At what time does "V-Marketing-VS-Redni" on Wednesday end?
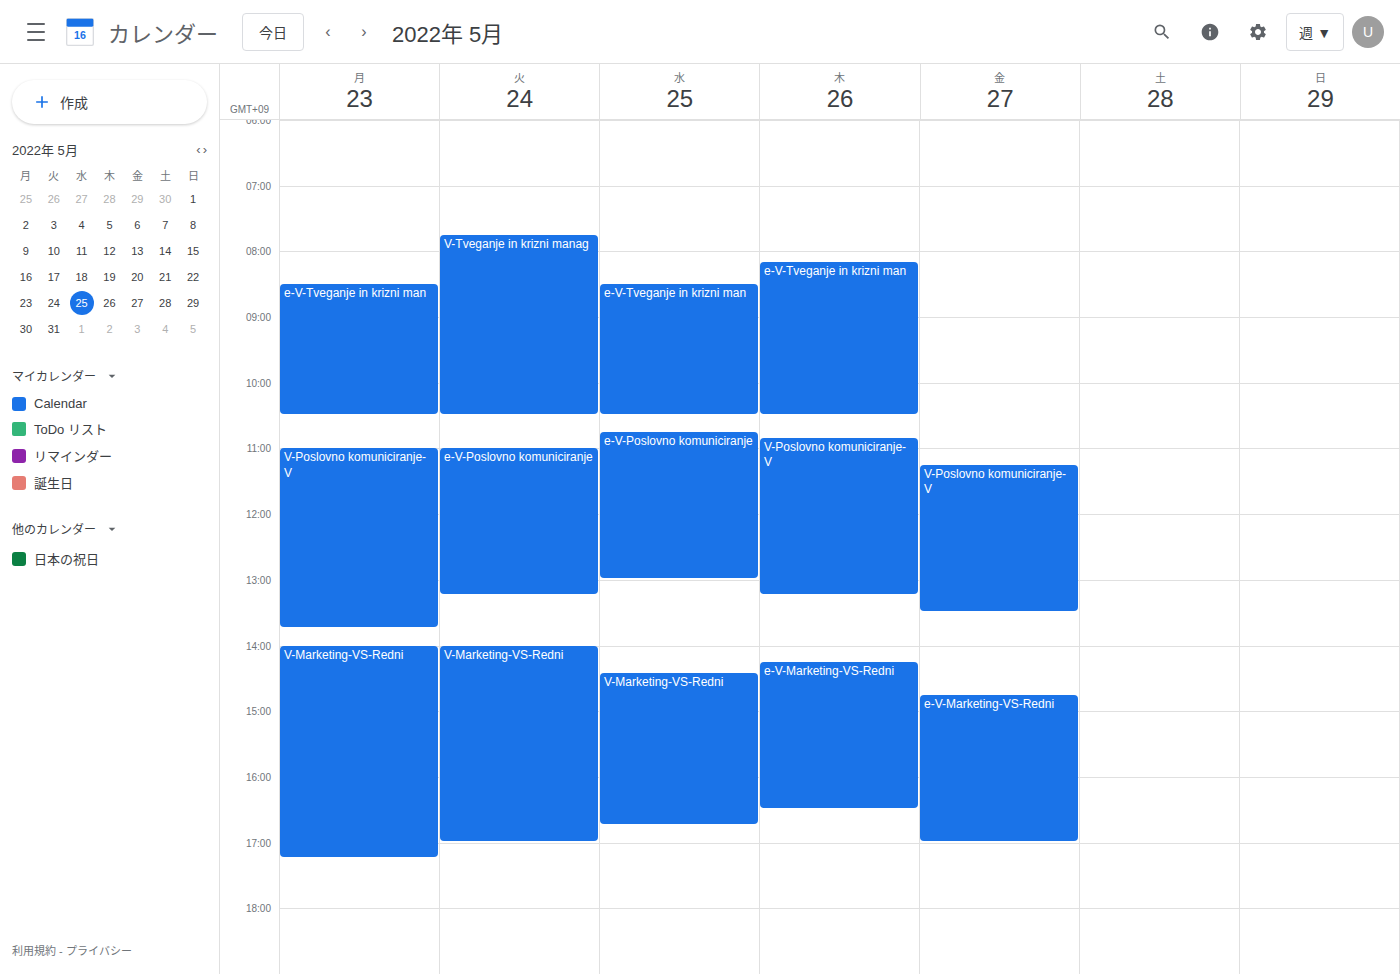
4:45 PM